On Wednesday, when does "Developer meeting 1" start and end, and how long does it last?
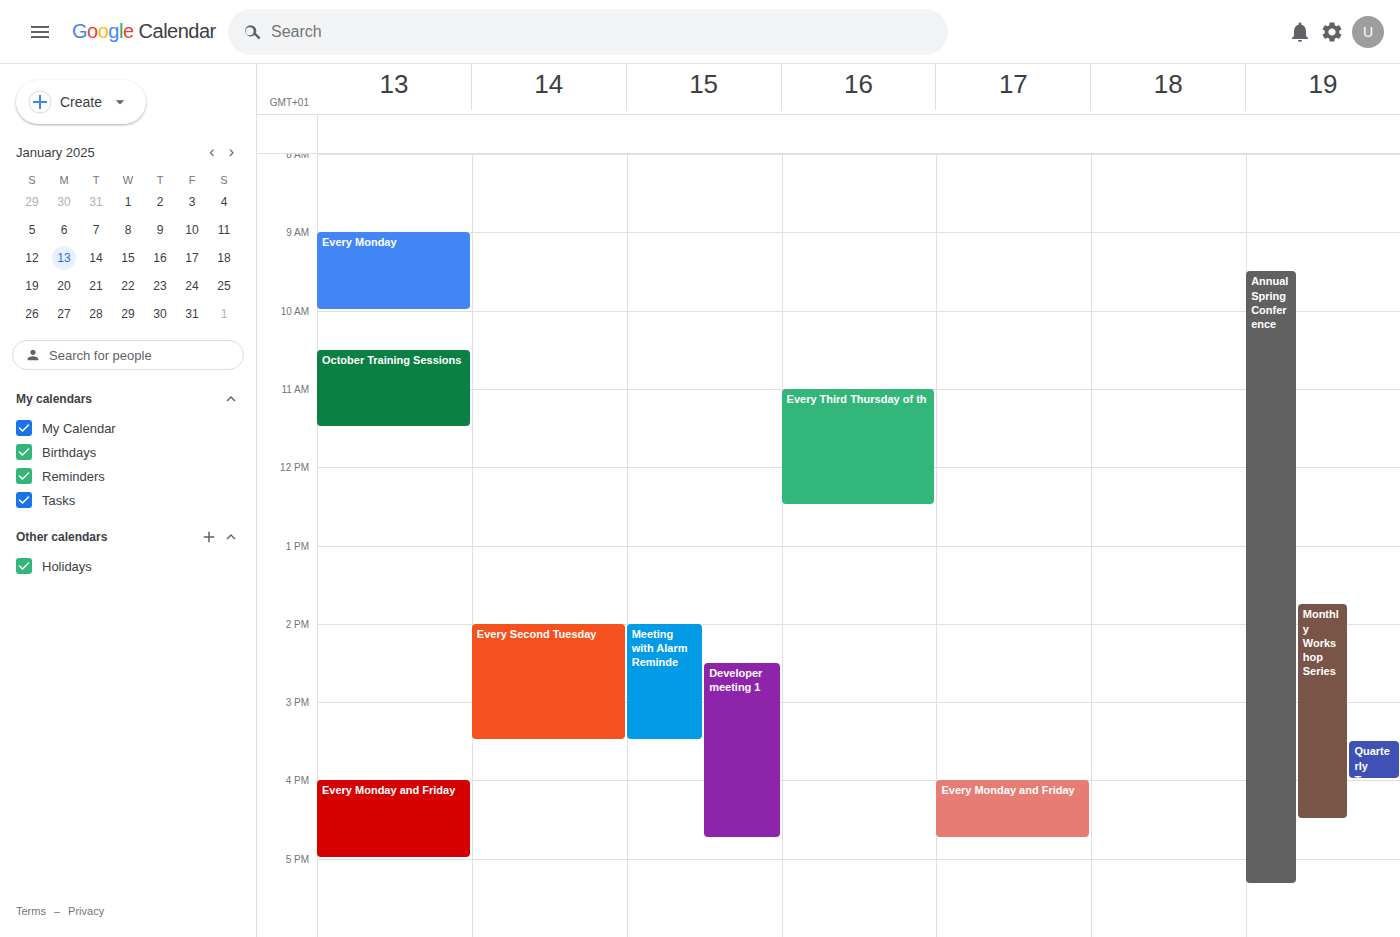
2:30 PM to 4:45 PM, 2 hours 15 minutes